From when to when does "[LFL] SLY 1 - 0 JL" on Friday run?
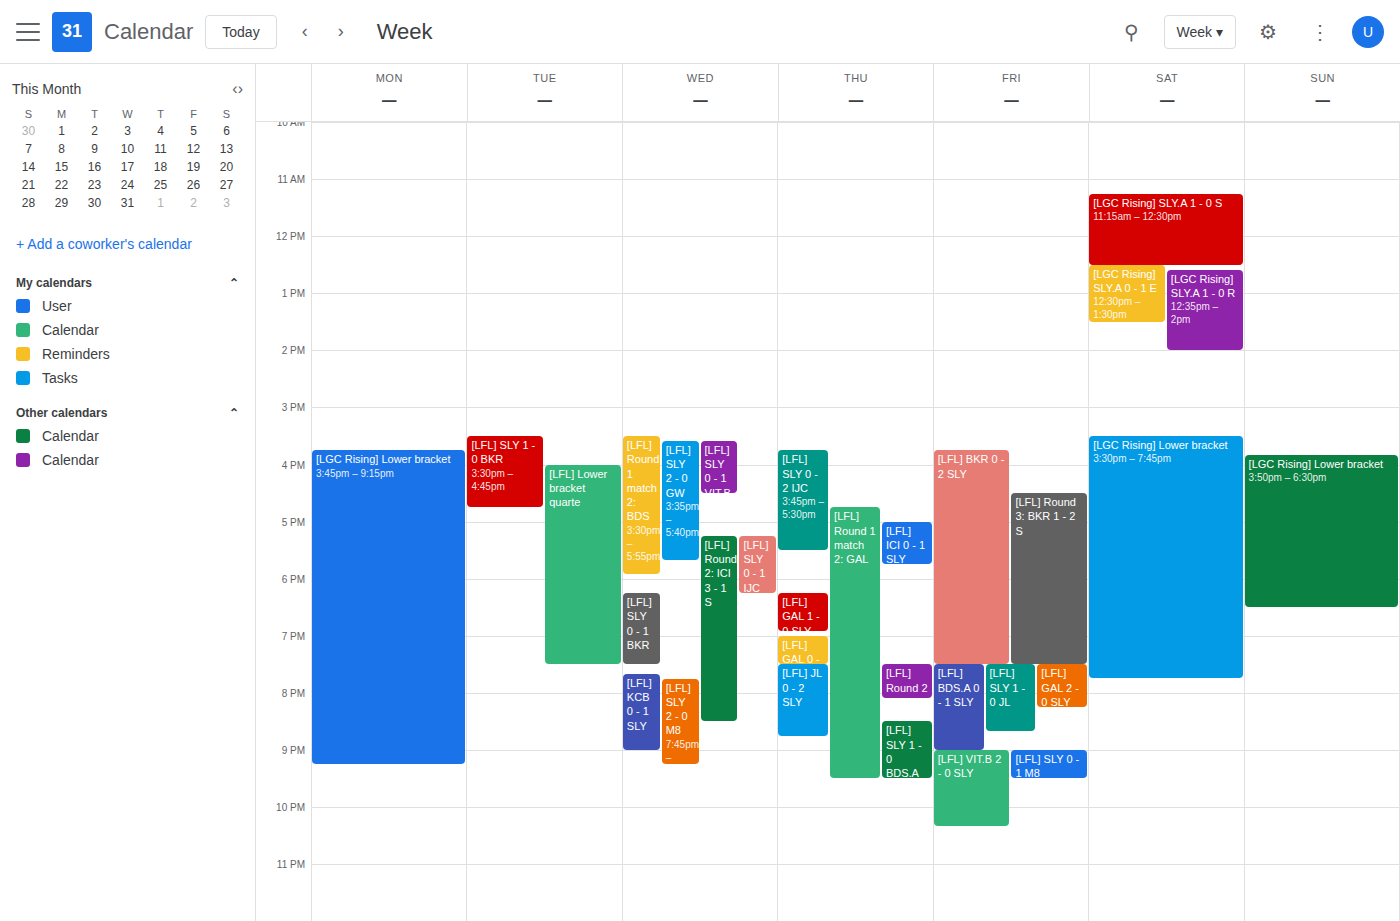
7:30 PM to 8:40 PM